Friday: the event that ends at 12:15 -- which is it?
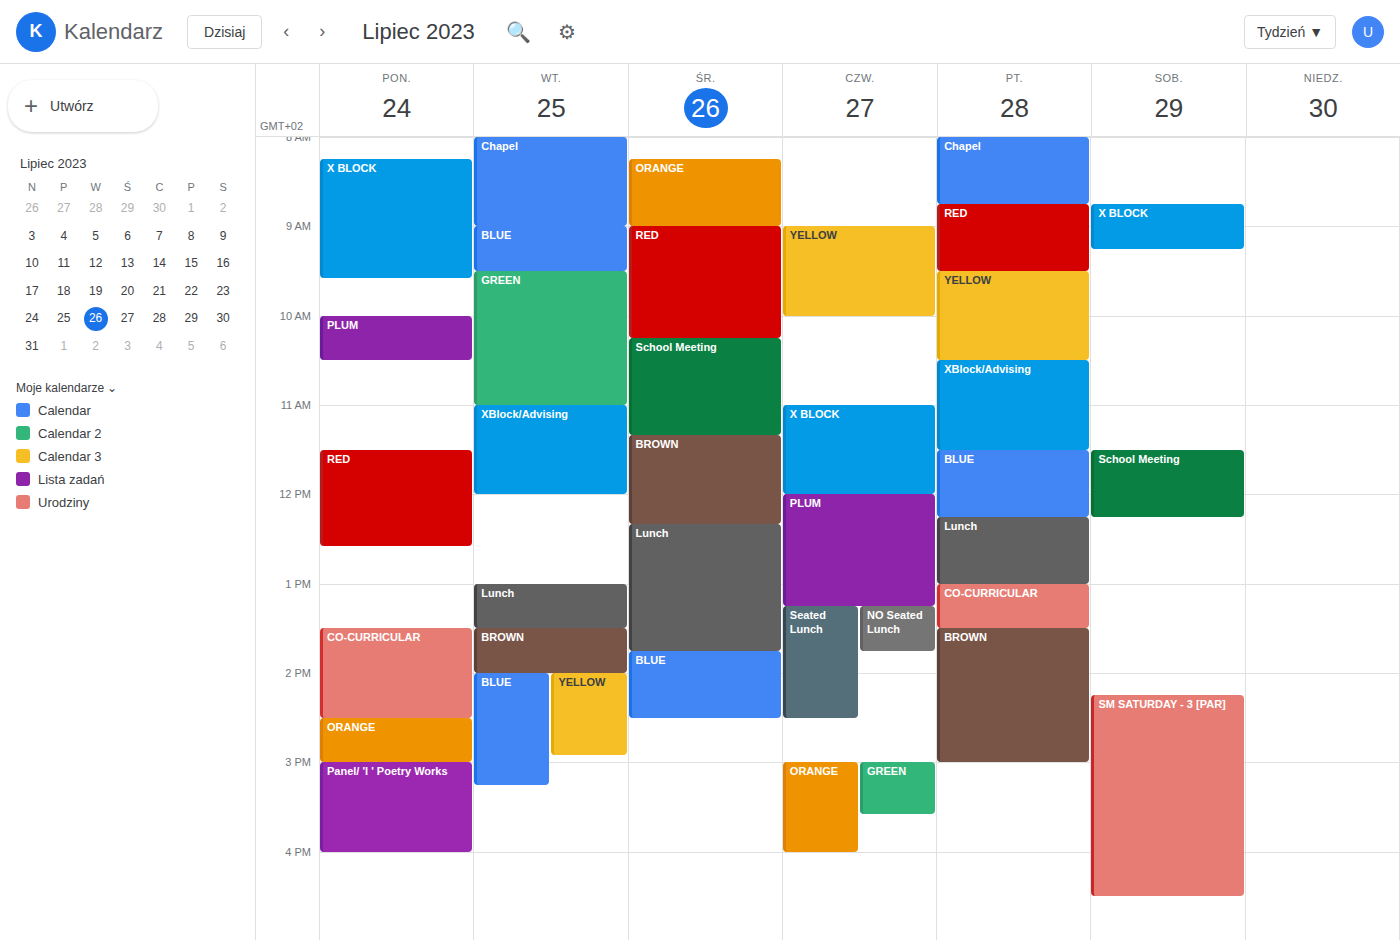
"BLUE"